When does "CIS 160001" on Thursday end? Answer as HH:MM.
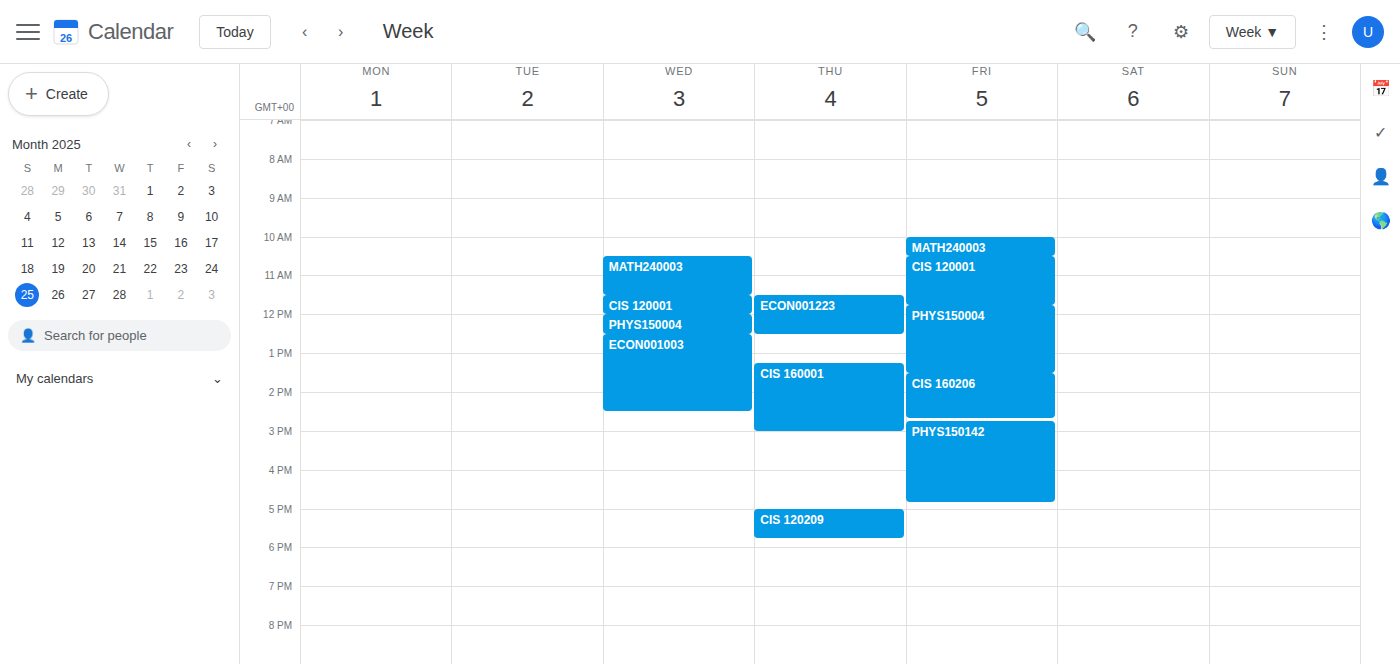
15:00